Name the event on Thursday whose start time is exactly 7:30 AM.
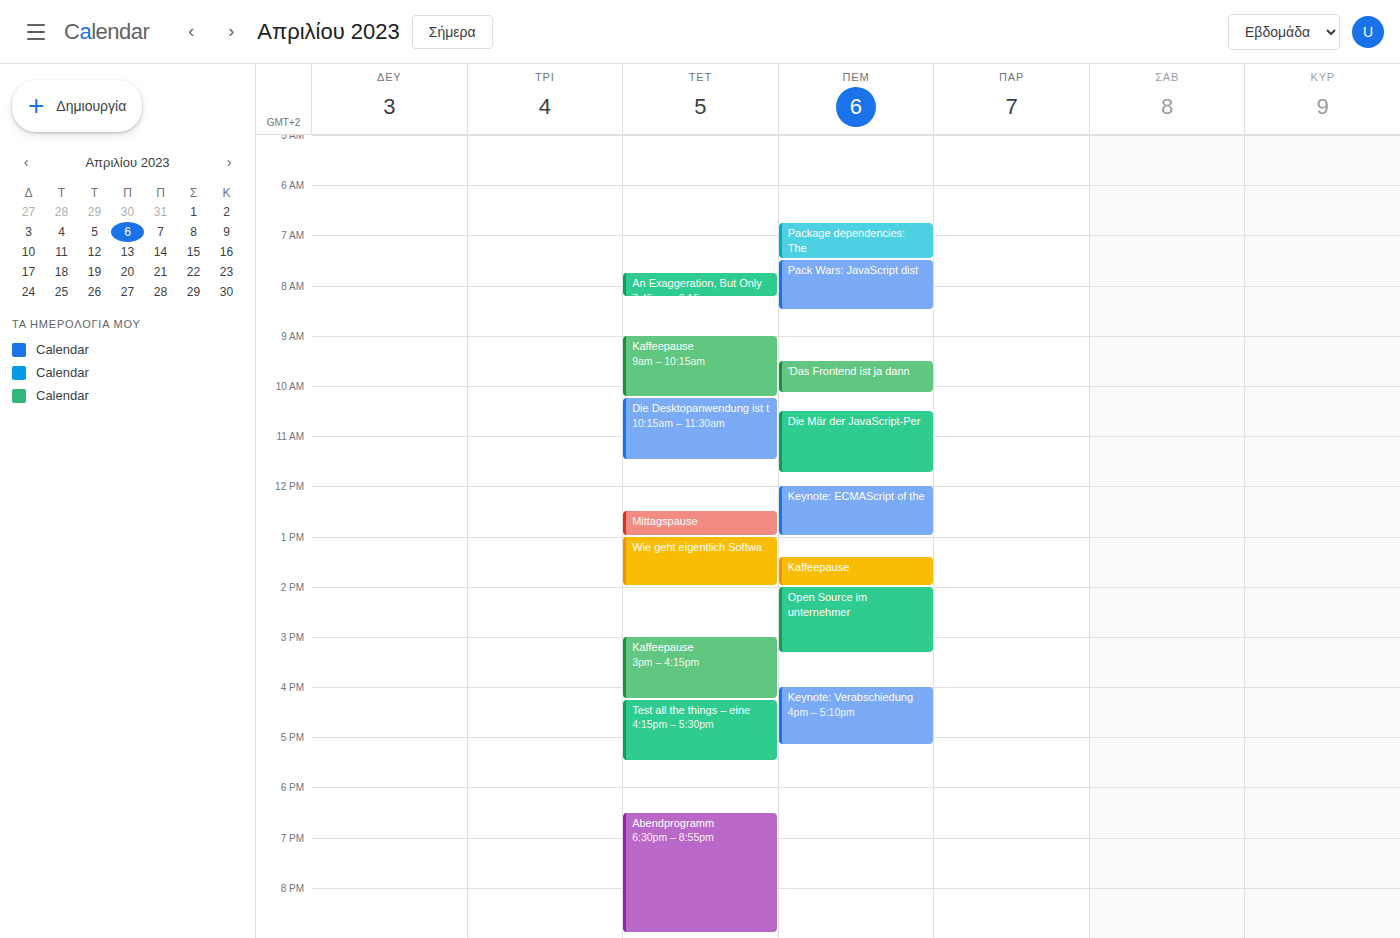
"Pack Wars: JavaScript dist"